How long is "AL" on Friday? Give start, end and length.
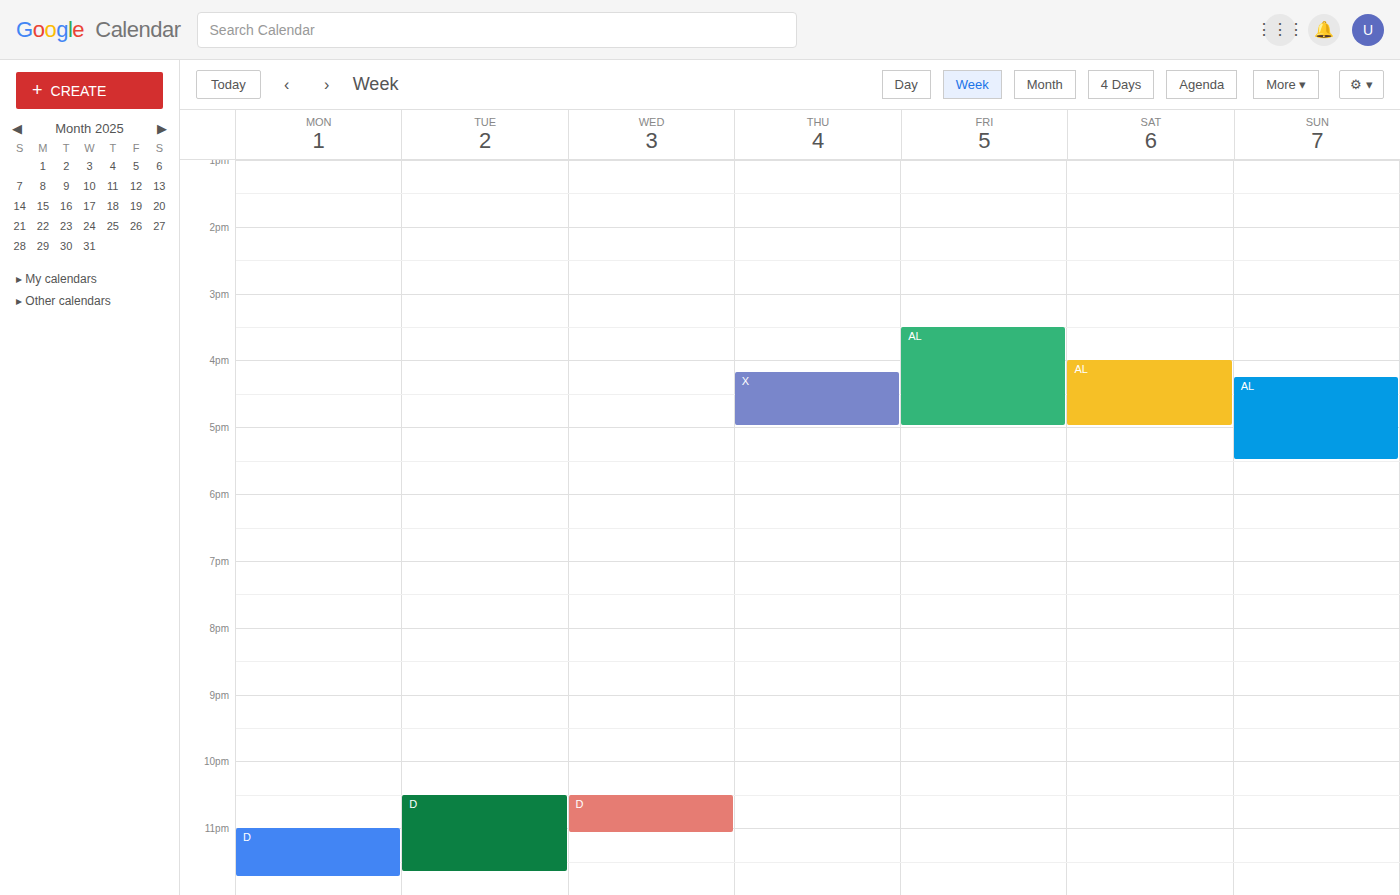
3:30 PM to 5:00 PM, 1 hour 30 minutes